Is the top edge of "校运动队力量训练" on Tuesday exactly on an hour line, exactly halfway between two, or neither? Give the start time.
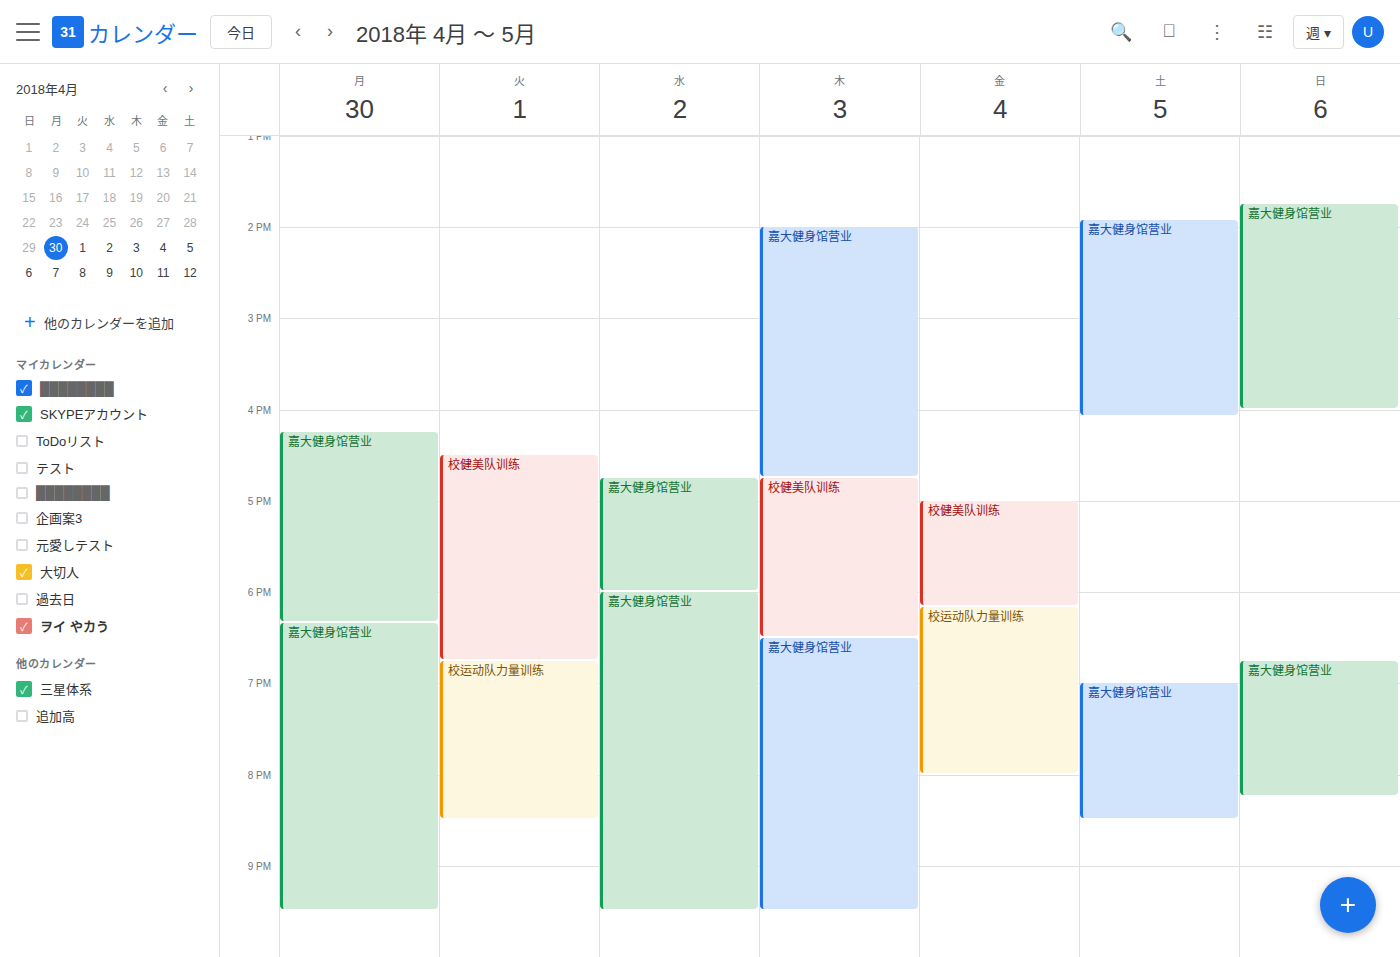
6:45 PM -- neither: three quarters of the way from the 6 PM line to the 7 PM line.